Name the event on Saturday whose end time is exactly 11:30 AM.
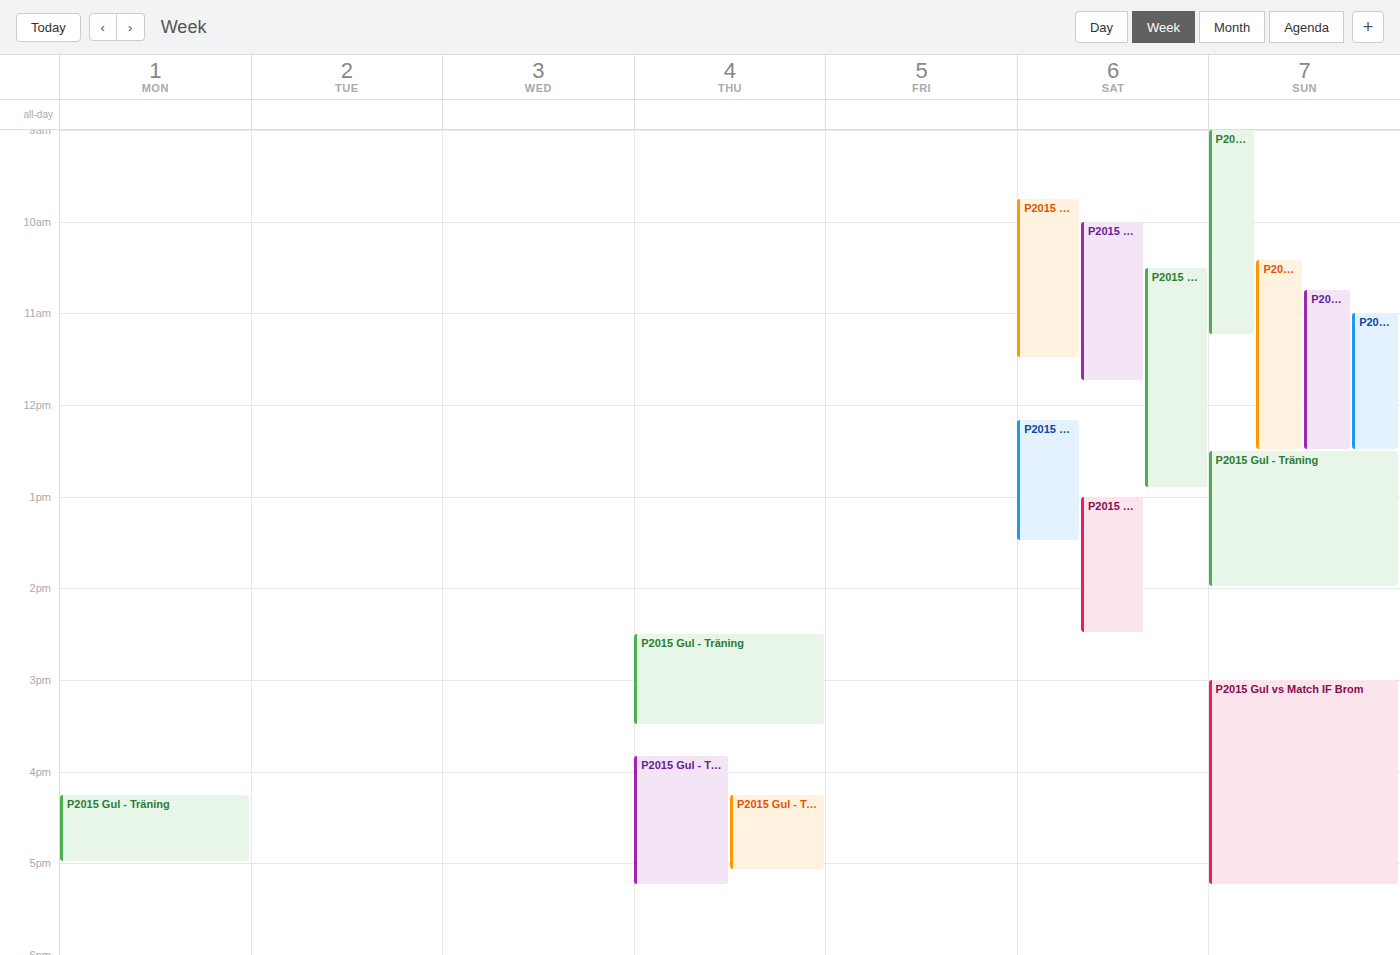
"P2015 Gul vs Match Rågsved"